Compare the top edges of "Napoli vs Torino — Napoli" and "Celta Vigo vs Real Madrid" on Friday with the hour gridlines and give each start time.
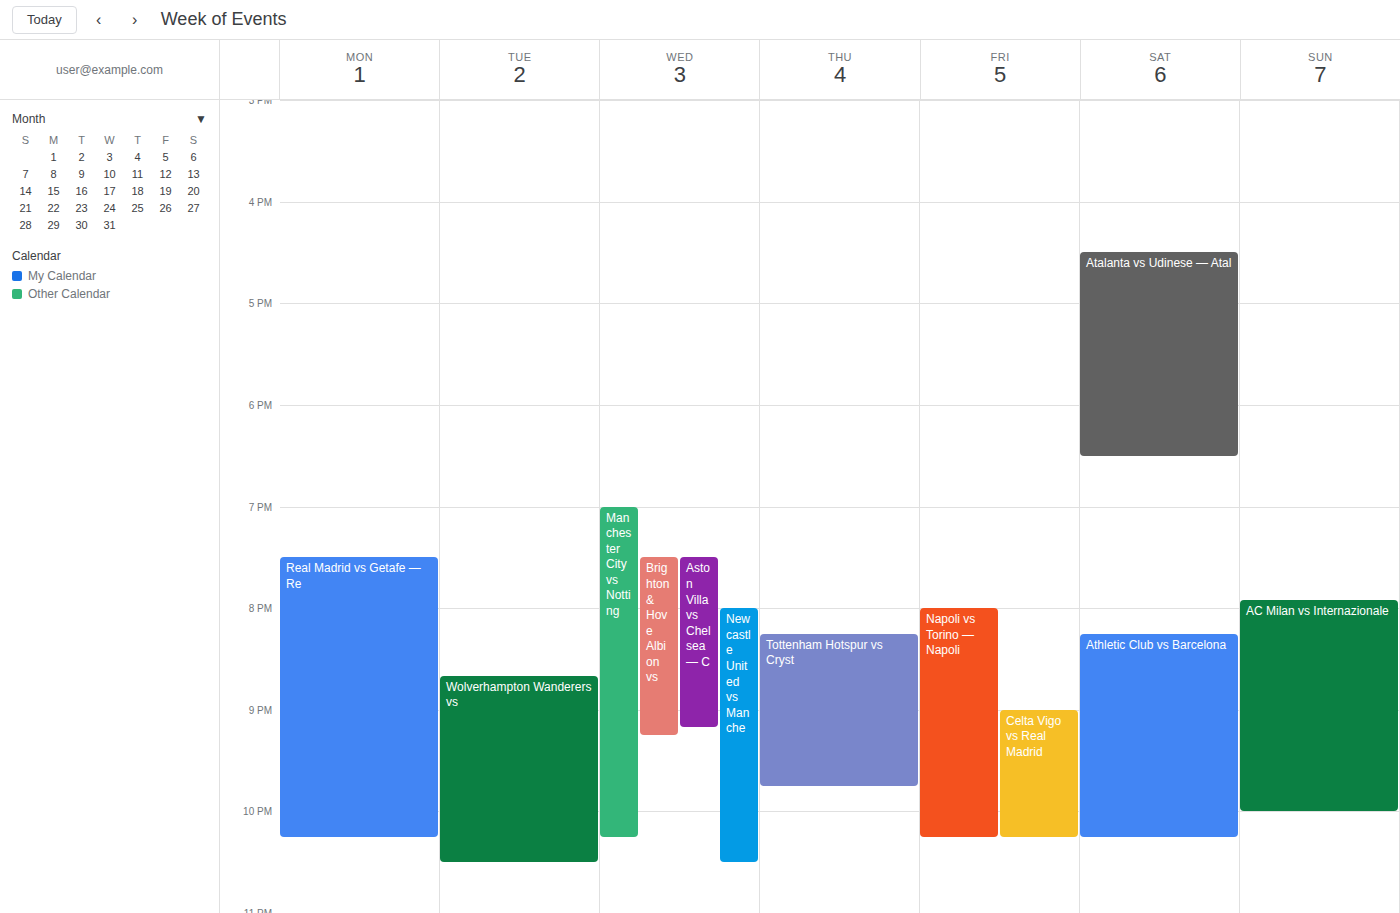
"Napoli vs Torino — Napoli": 8:00 PM, exactly on the 8 PM line. "Celta Vigo vs Real Madrid": 9:00 PM, exactly on the 9 PM line.